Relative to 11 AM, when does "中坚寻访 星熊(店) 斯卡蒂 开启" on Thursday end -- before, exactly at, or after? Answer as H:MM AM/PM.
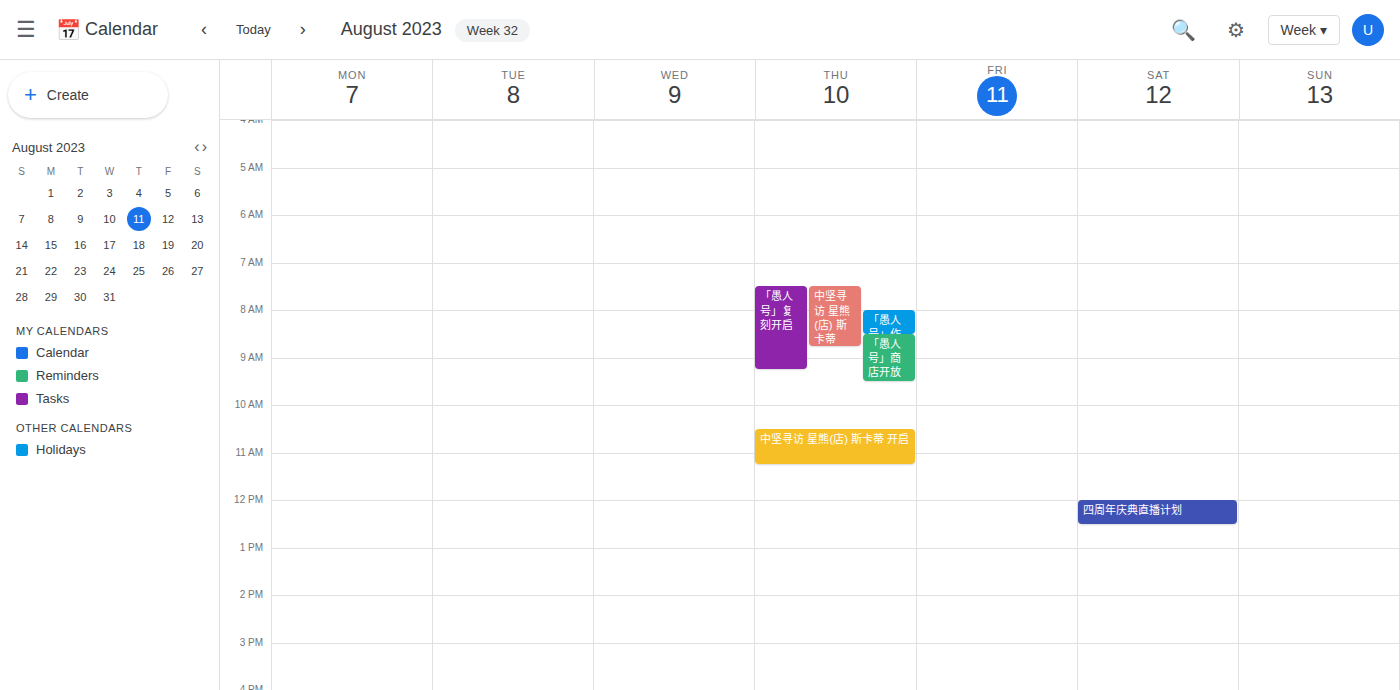
11:15 AM -- after 11 AM, 15 minutes below the 11 AM line.